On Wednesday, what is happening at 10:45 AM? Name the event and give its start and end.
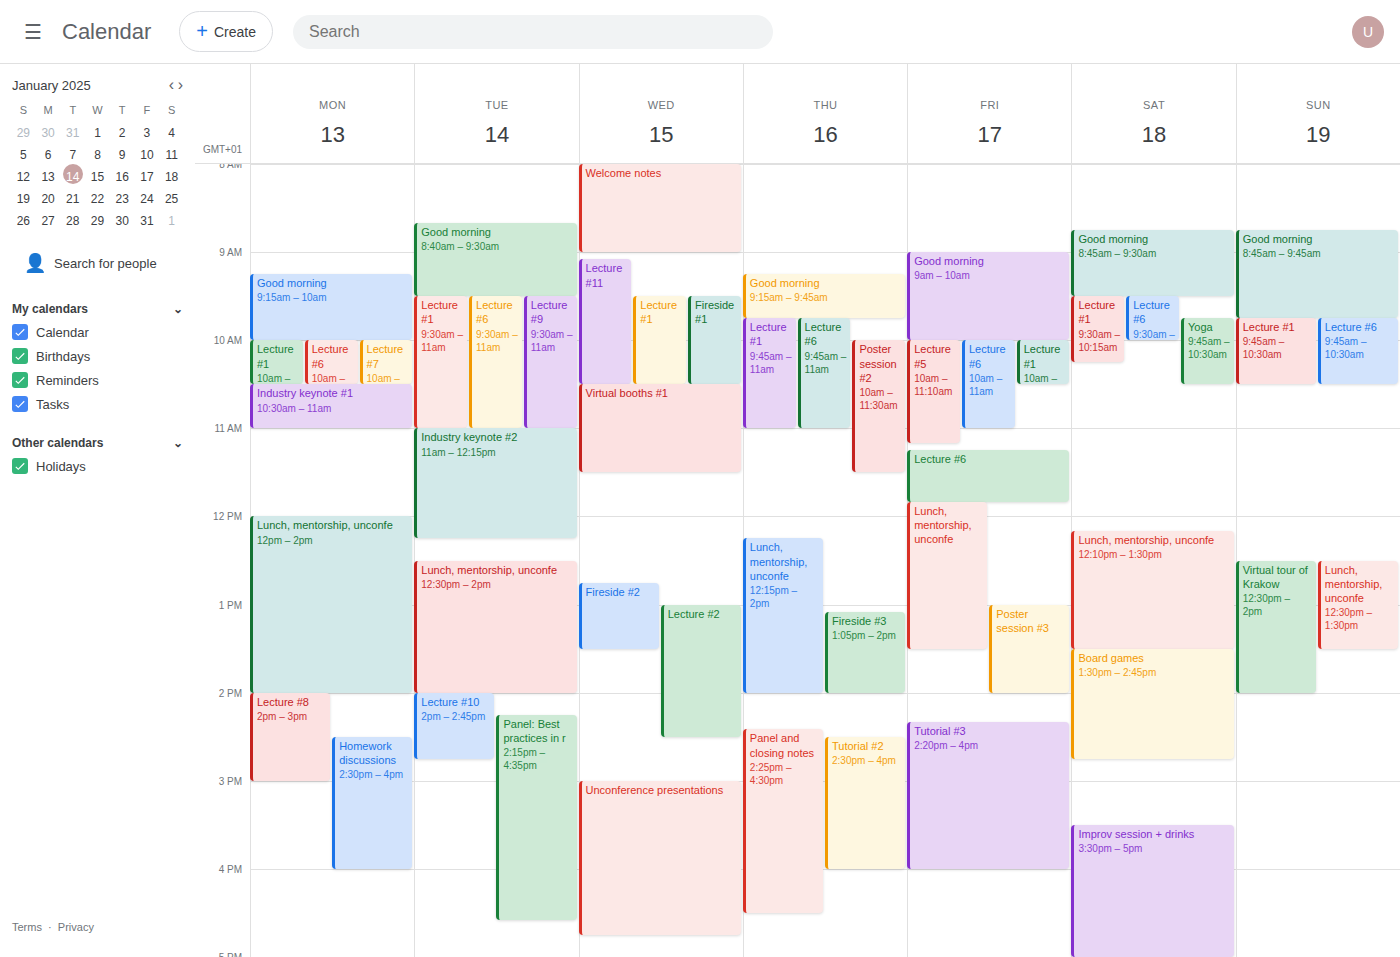
"Virtual booths #1", 10:30 AM to 11:30 AM